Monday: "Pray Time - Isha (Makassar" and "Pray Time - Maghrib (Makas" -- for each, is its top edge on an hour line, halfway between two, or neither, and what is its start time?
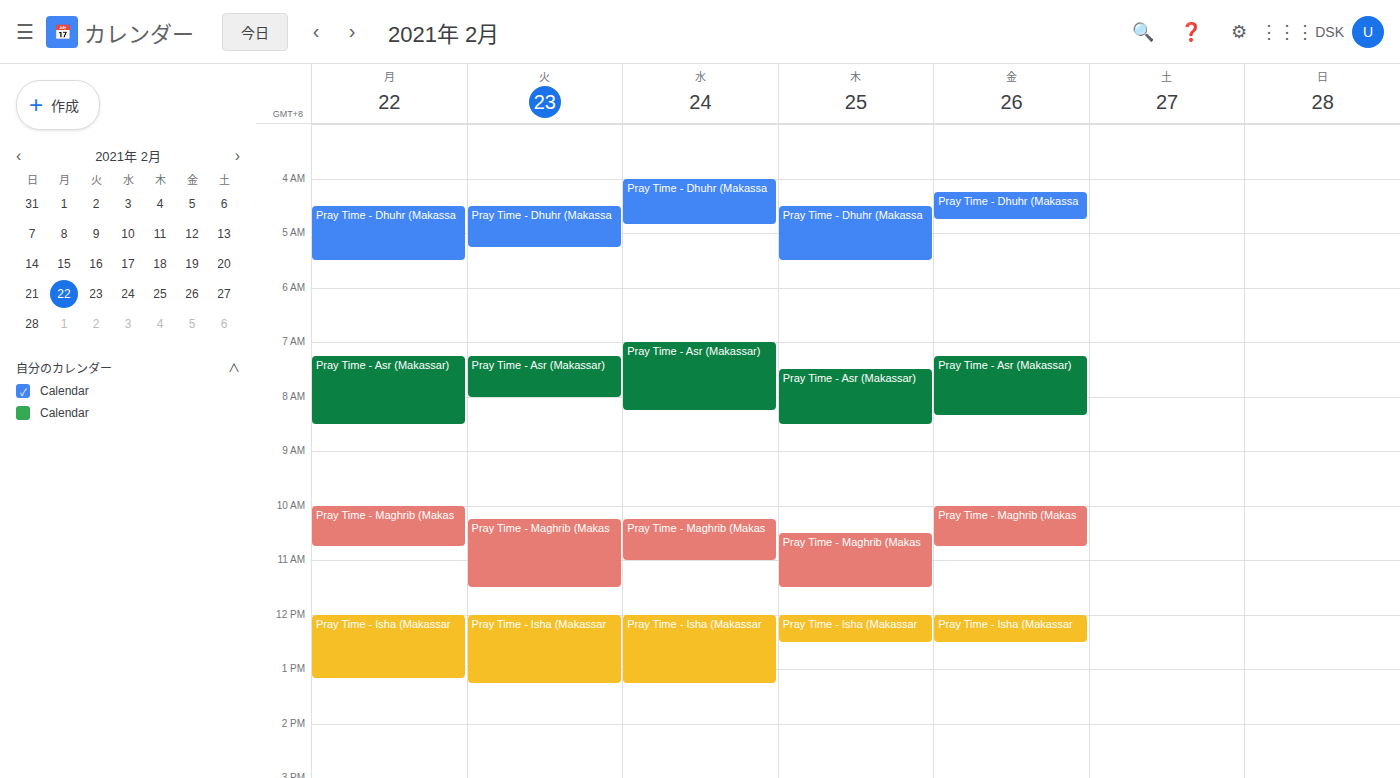
"Pray Time - Isha (Makassar": 12:00 PM, exactly on the 12 PM line. "Pray Time - Maghrib (Makas": 10:00 AM, exactly on the 10 AM line.